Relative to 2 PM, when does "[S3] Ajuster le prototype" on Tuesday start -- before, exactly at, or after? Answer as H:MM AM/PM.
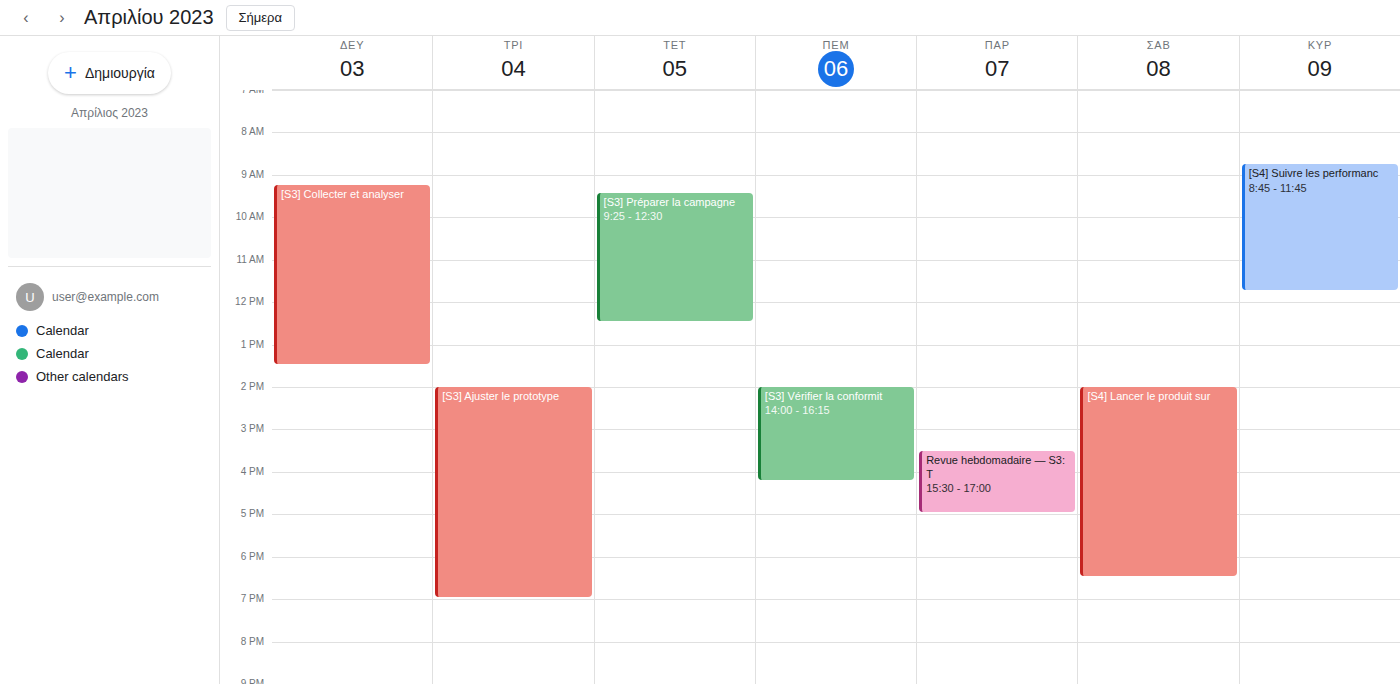
2:00 PM -- exactly at 2 PM, on the 2 PM line.